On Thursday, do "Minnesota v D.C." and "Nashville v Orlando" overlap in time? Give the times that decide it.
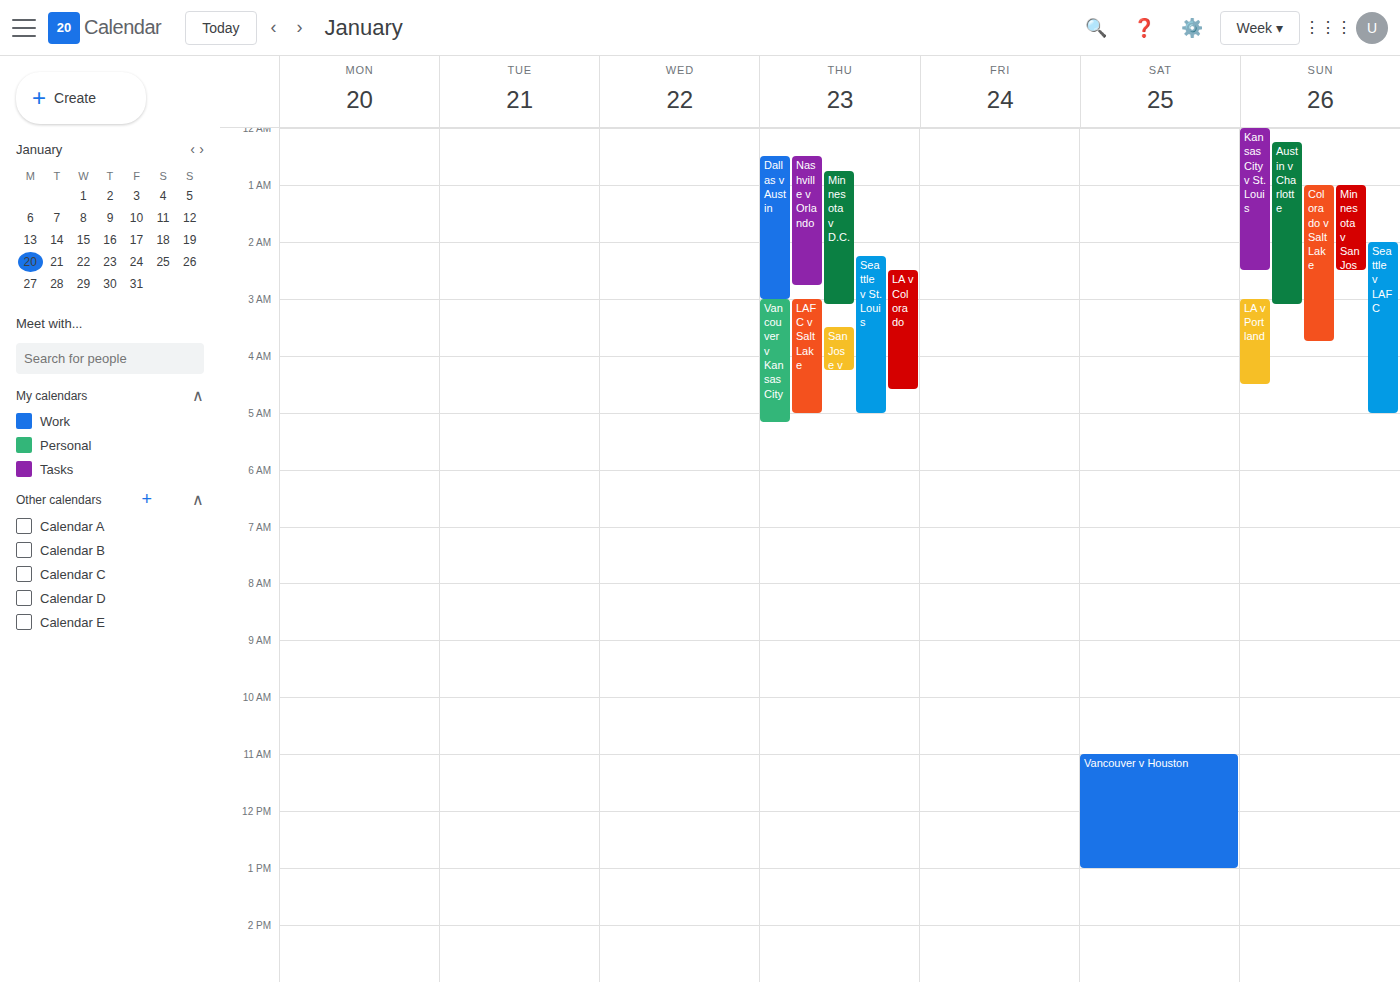
"Minnesota v D.C." starts at 12:45 AM, before "Nashville v Orlando" ends at 2:45 AM -- they overlap.